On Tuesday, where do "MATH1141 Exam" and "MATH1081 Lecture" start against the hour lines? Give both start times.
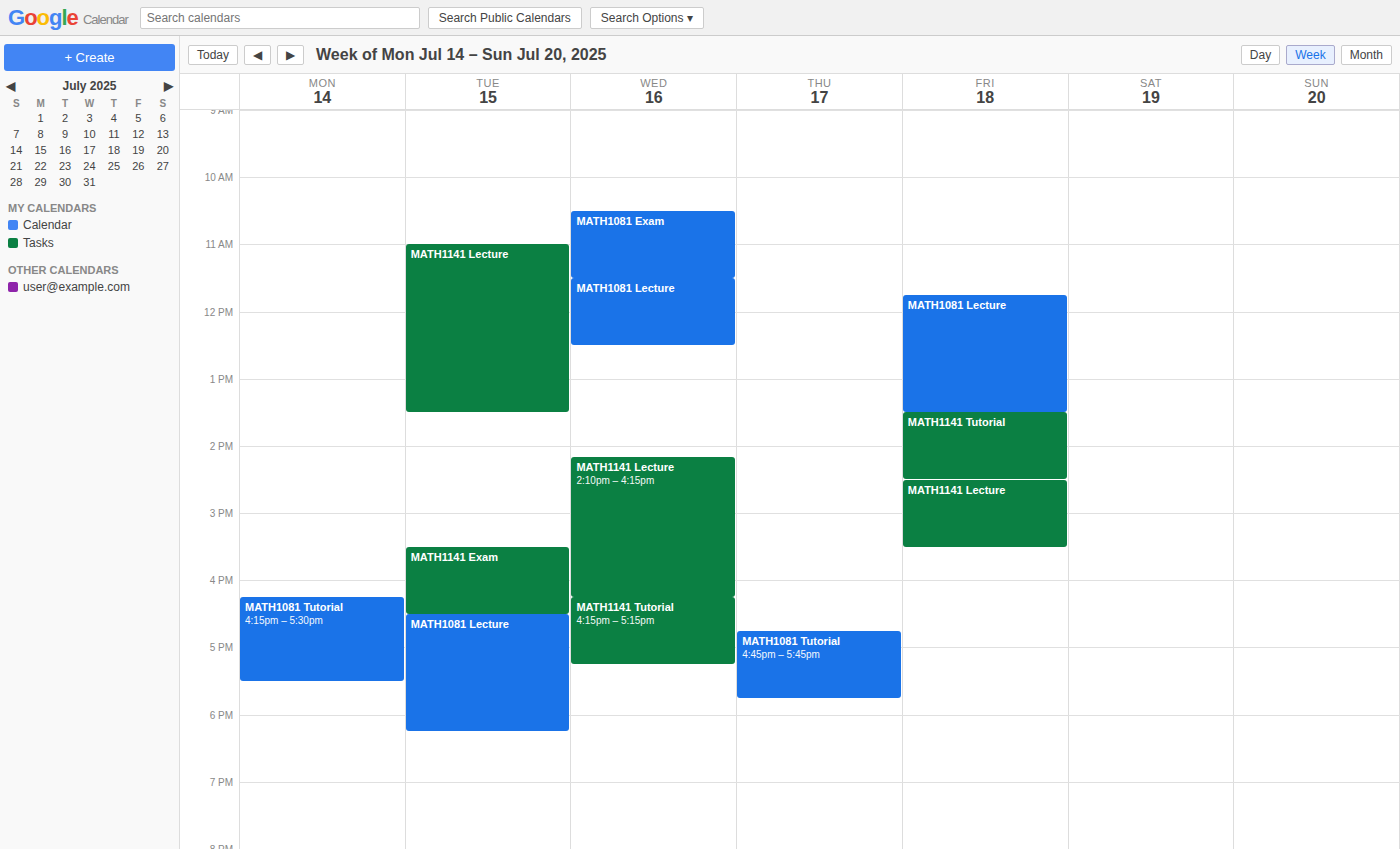
"MATH1141 Exam": 3:30 PM, halfway between the 3 PM and 4 PM lines. "MATH1081 Lecture": 4:30 PM, halfway between the 4 PM and 5 PM lines.